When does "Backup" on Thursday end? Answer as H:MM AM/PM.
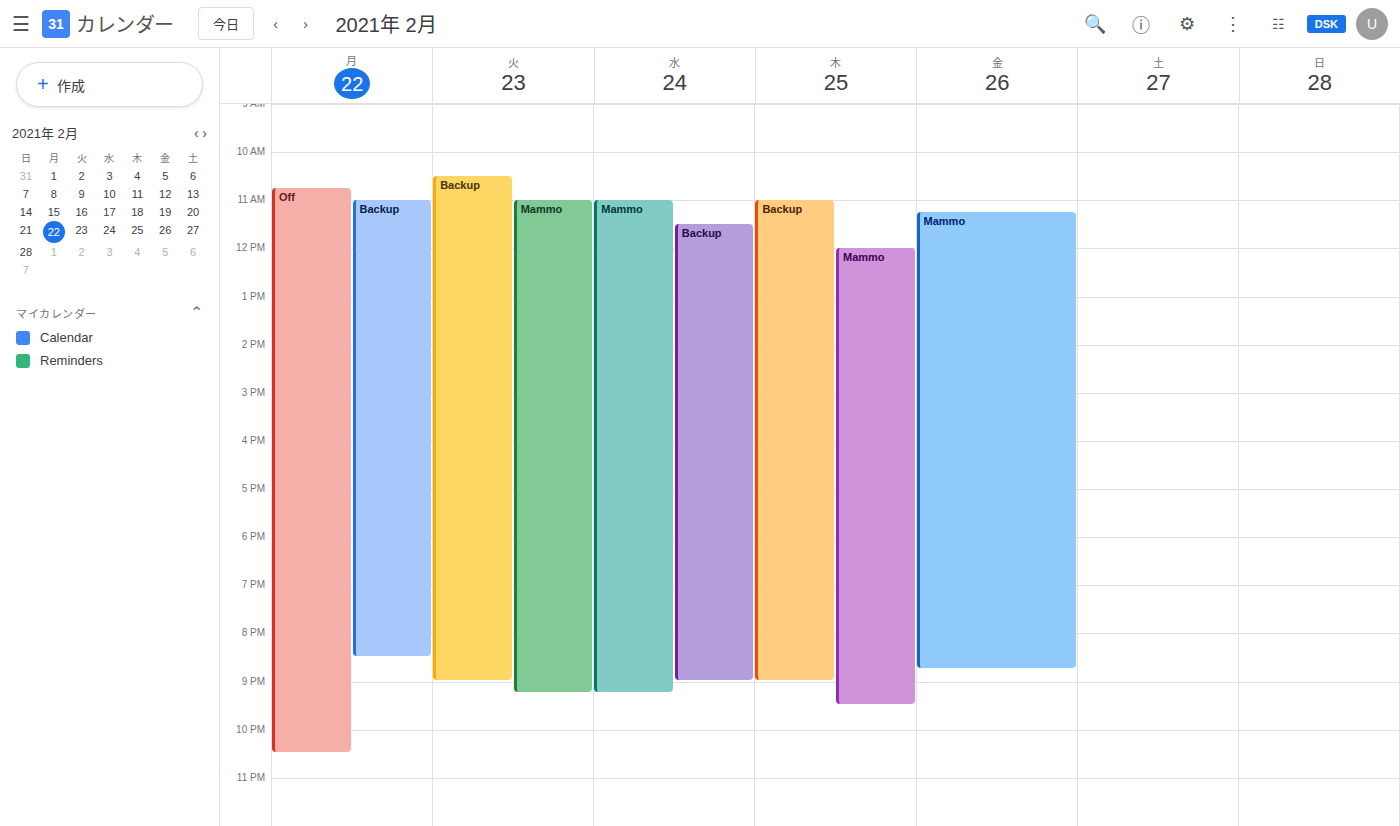
9:00 PM